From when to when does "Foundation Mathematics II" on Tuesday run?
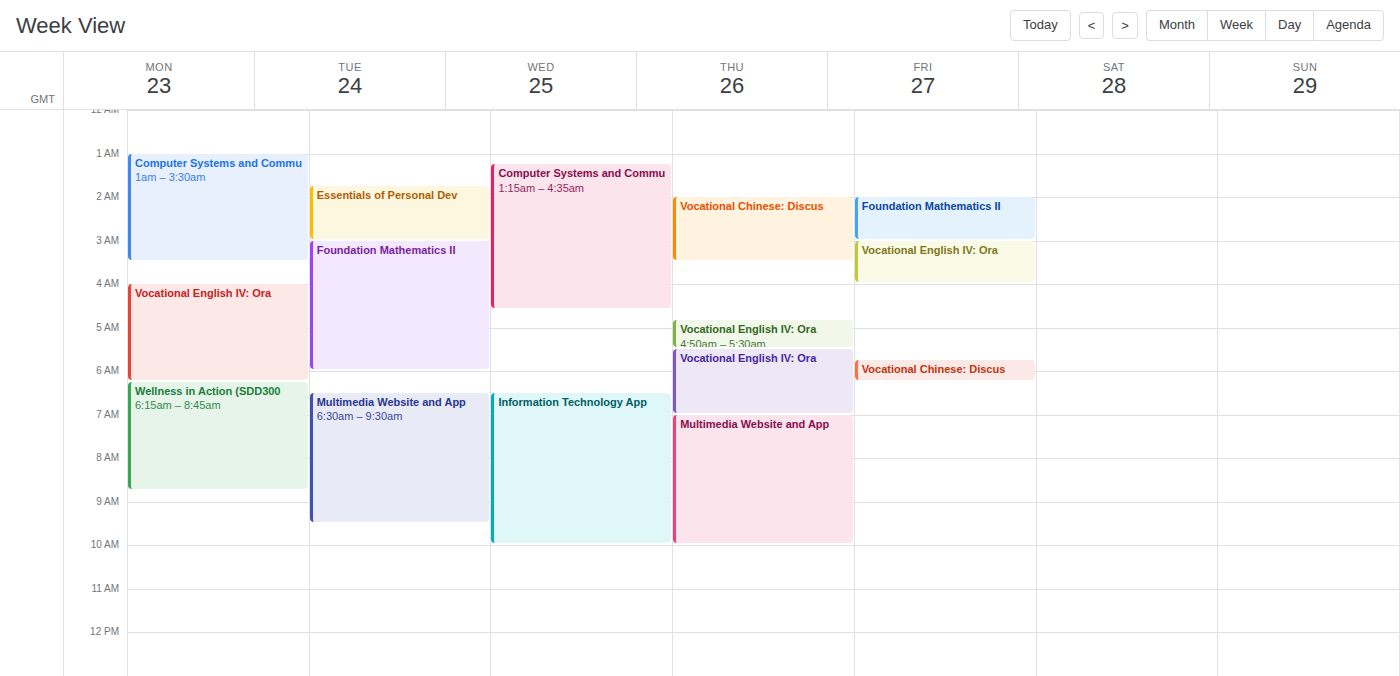
3:00 AM to 6:00 AM